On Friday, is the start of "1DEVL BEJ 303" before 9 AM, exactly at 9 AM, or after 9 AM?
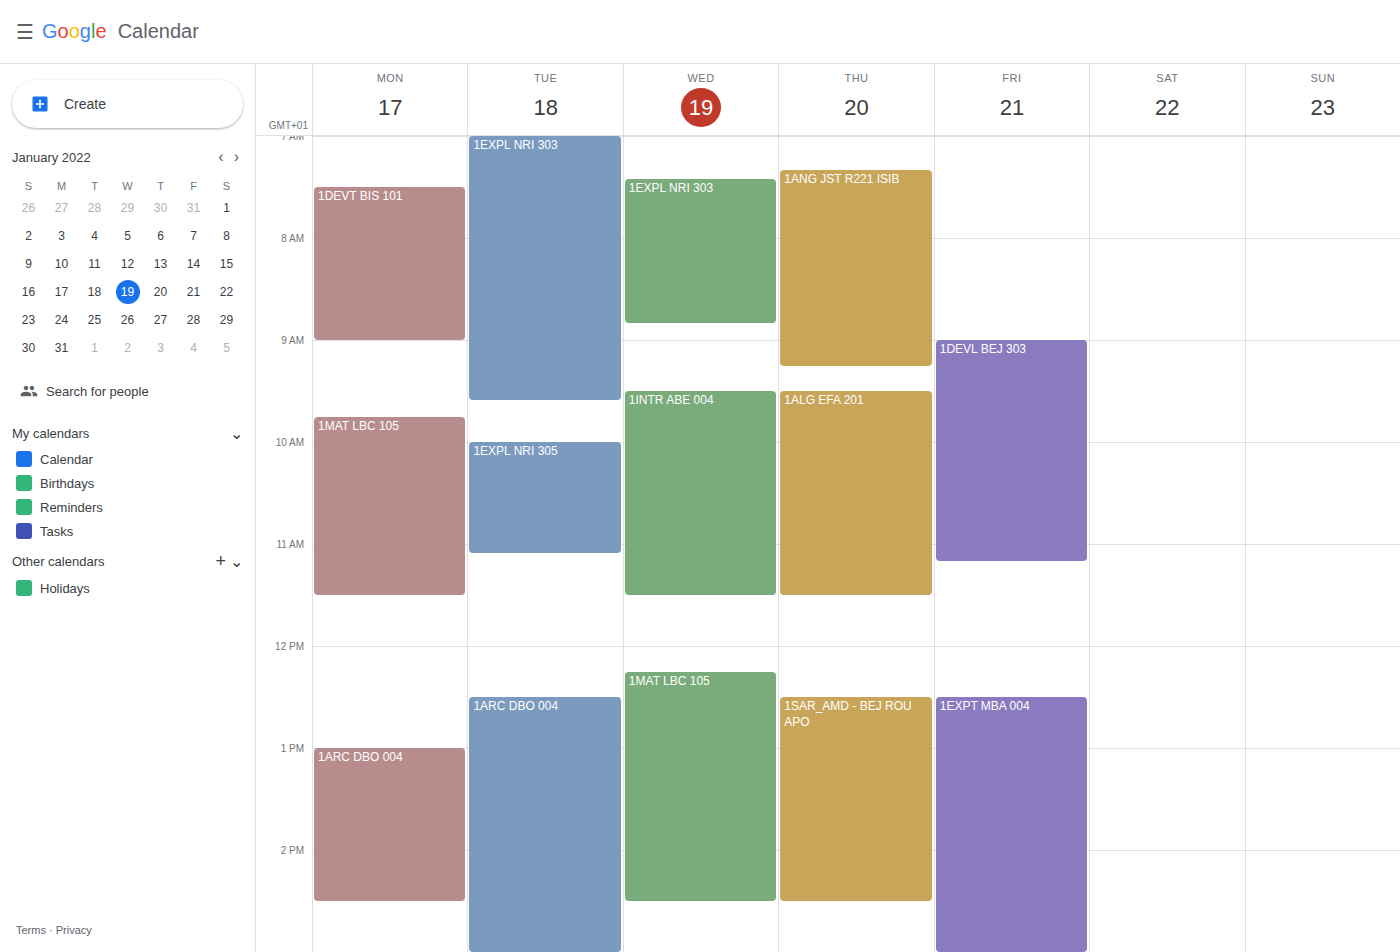
9:00 AM -- exactly at 9 AM, on the 9 AM line.